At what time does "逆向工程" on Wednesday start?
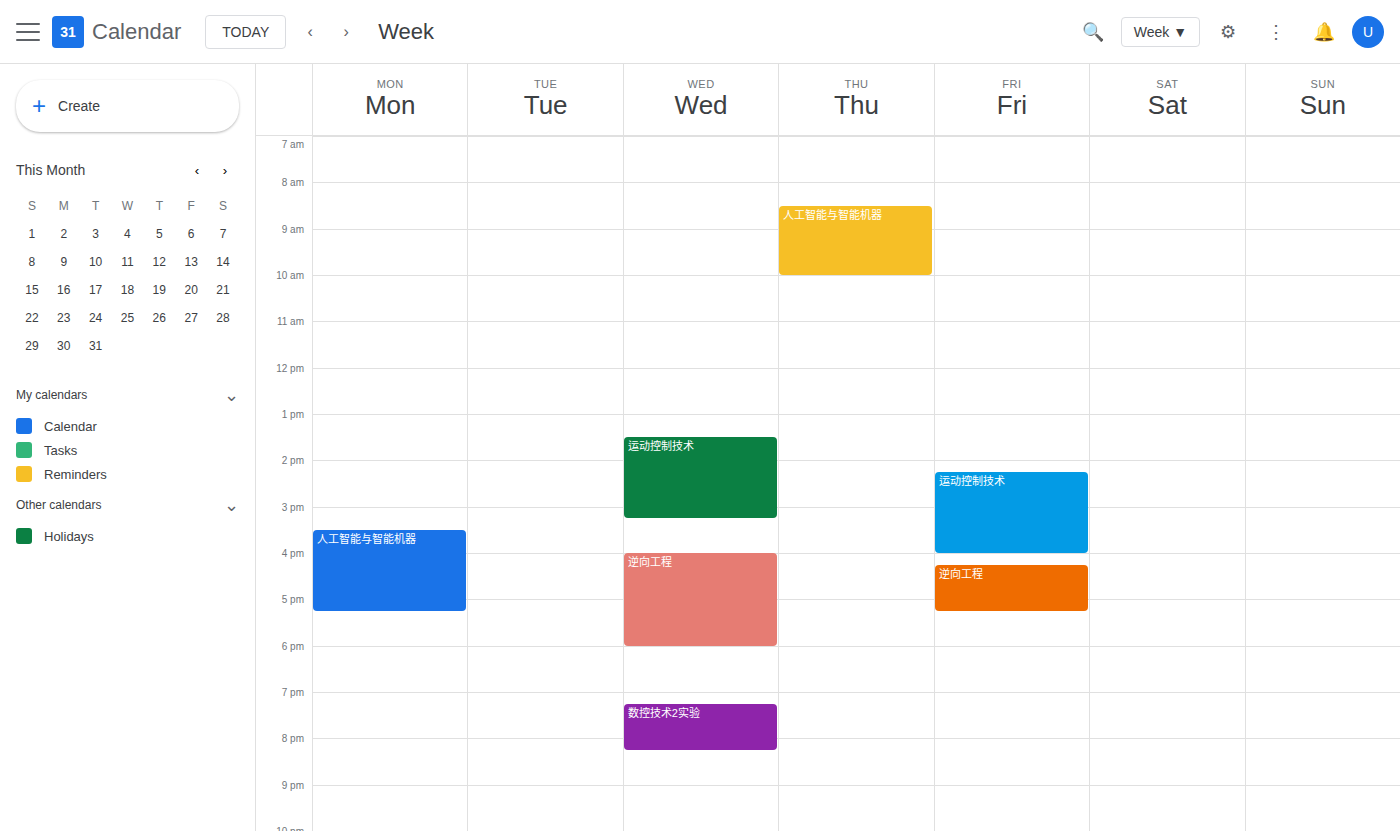
4:00 PM